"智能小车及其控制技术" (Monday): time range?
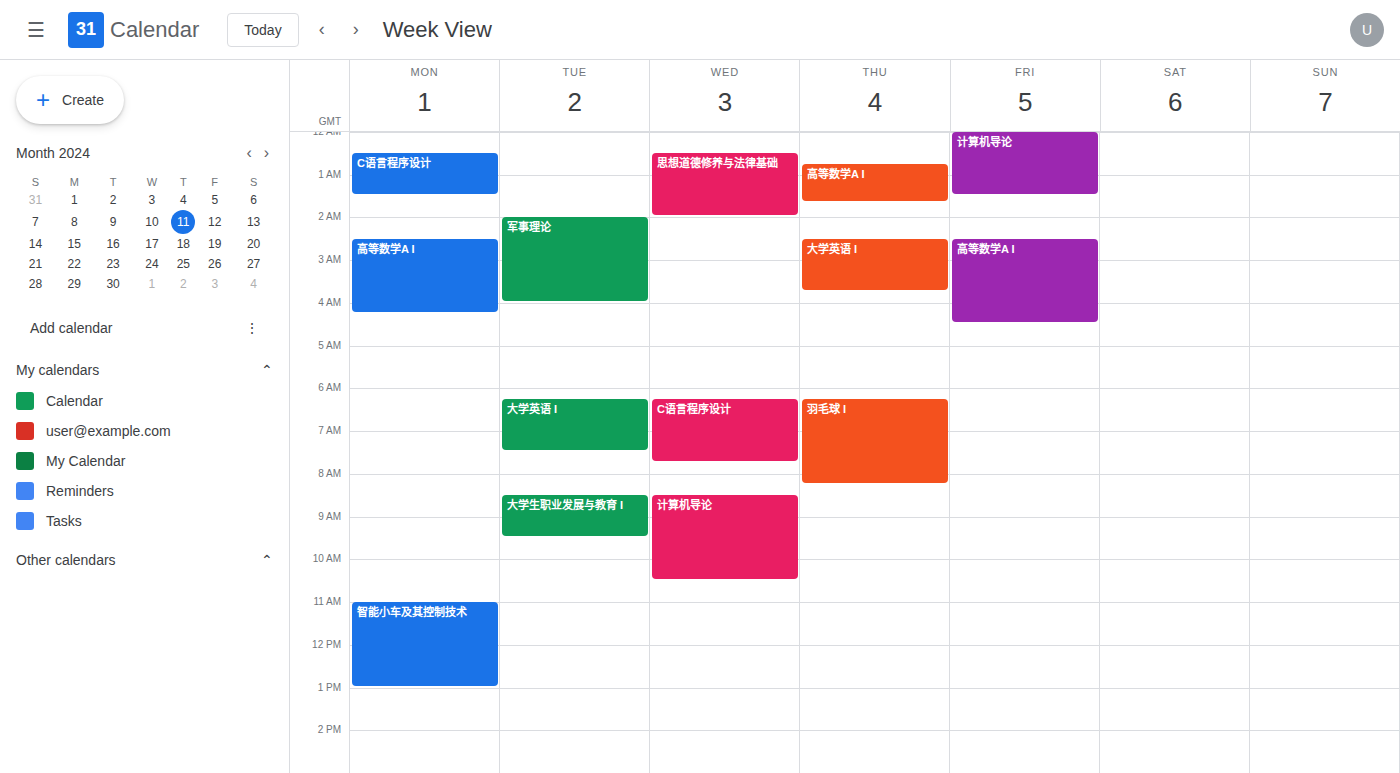
11:00 AM to 1:00 PM